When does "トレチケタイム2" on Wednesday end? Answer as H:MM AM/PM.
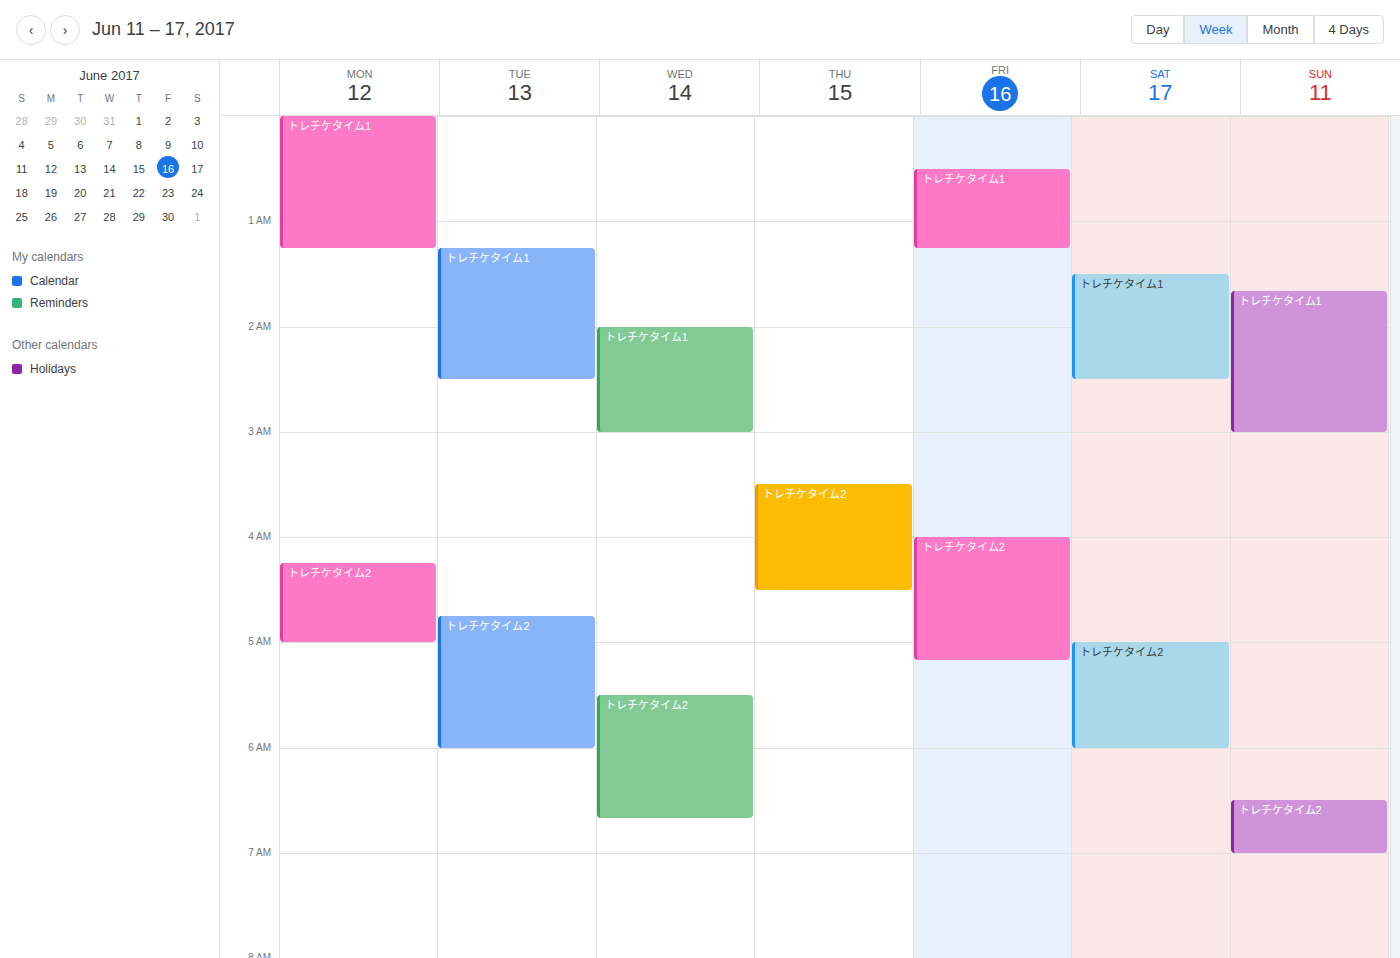
6:40 AM